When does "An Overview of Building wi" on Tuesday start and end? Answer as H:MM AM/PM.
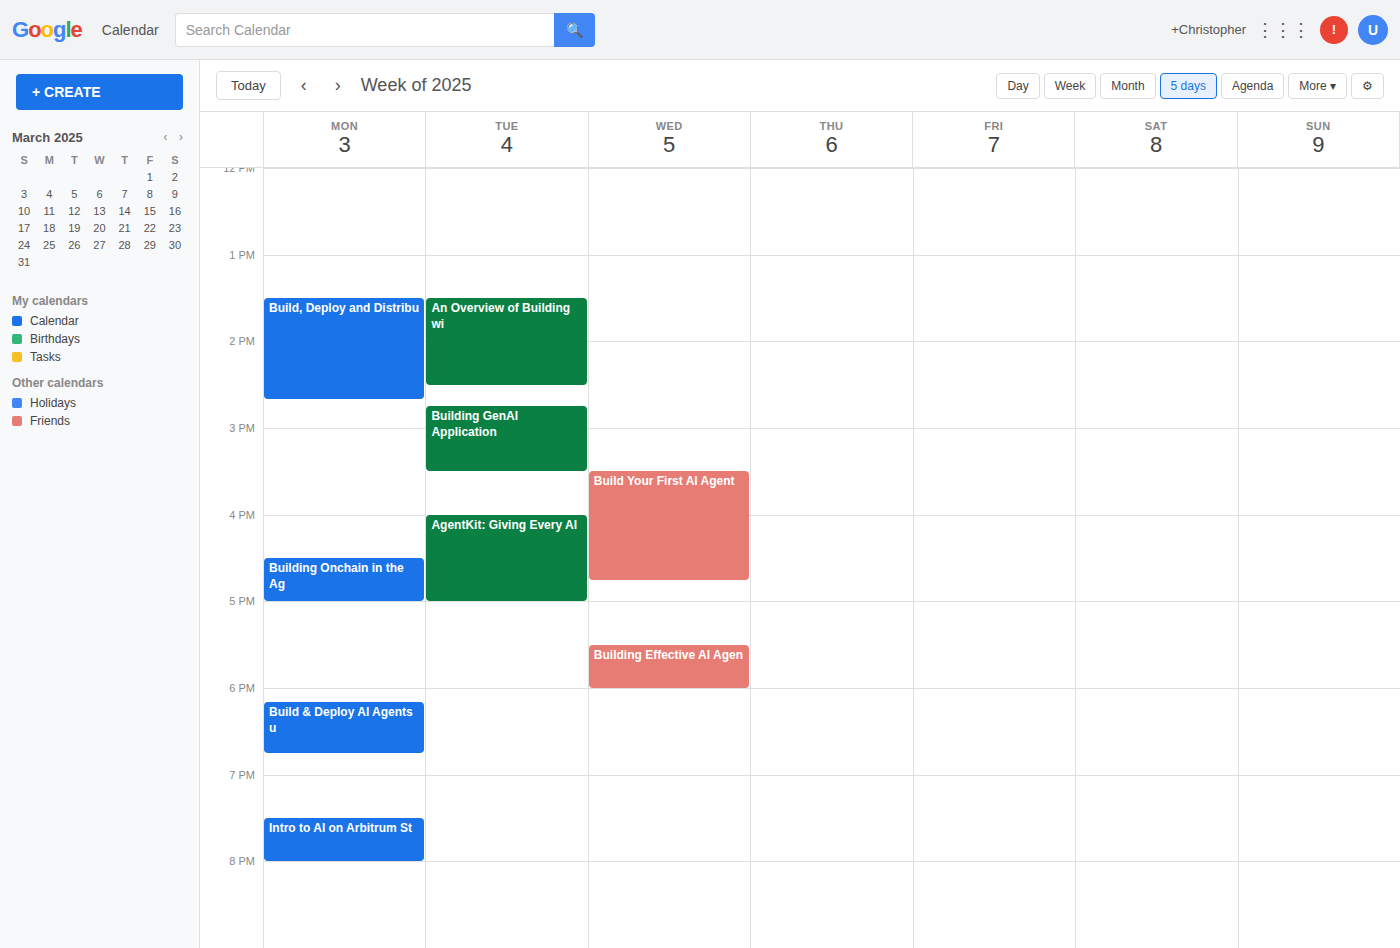
1:30 PM to 2:30 PM